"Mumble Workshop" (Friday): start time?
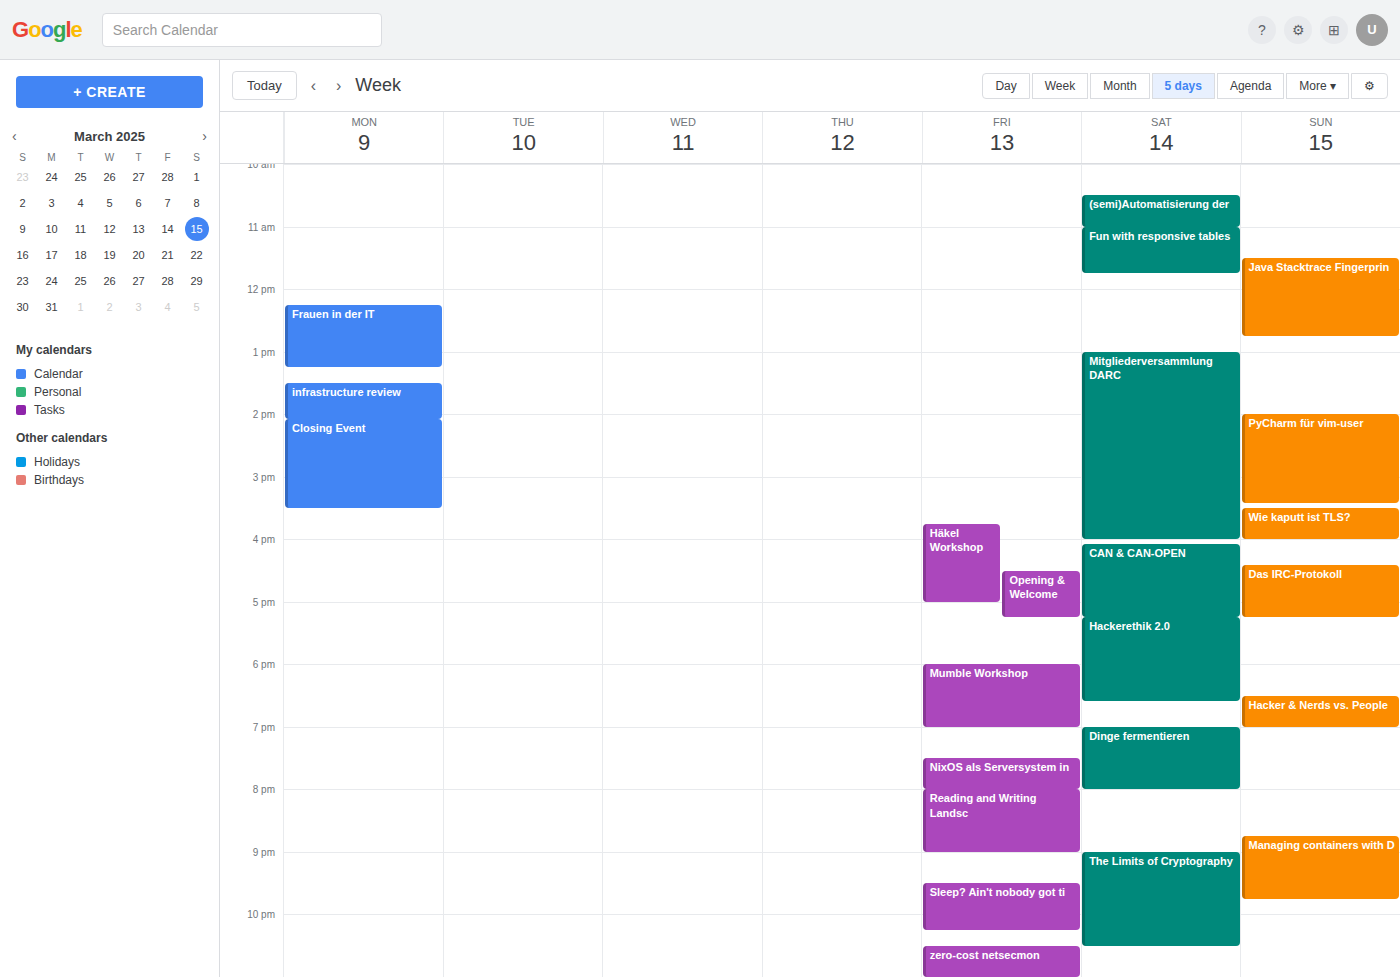
6:00 PM